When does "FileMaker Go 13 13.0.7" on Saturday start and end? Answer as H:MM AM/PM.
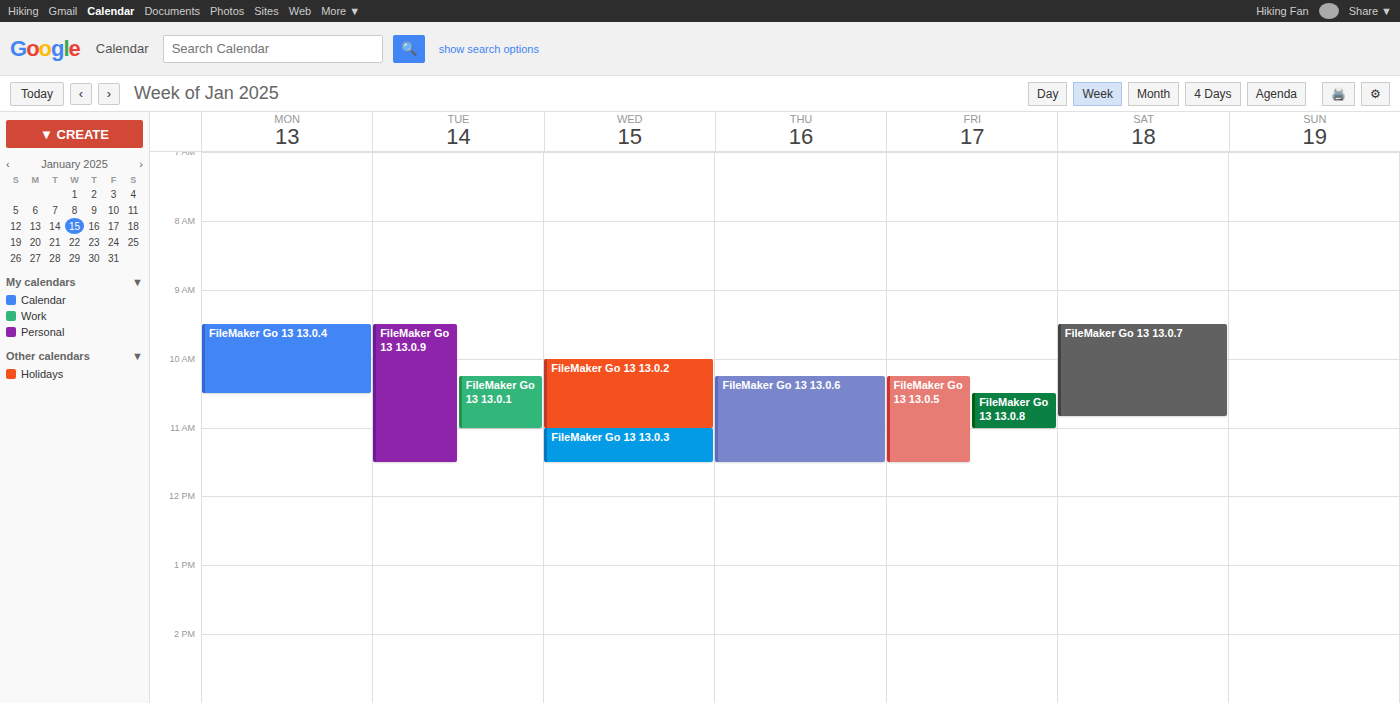
9:30 AM to 10:50 AM